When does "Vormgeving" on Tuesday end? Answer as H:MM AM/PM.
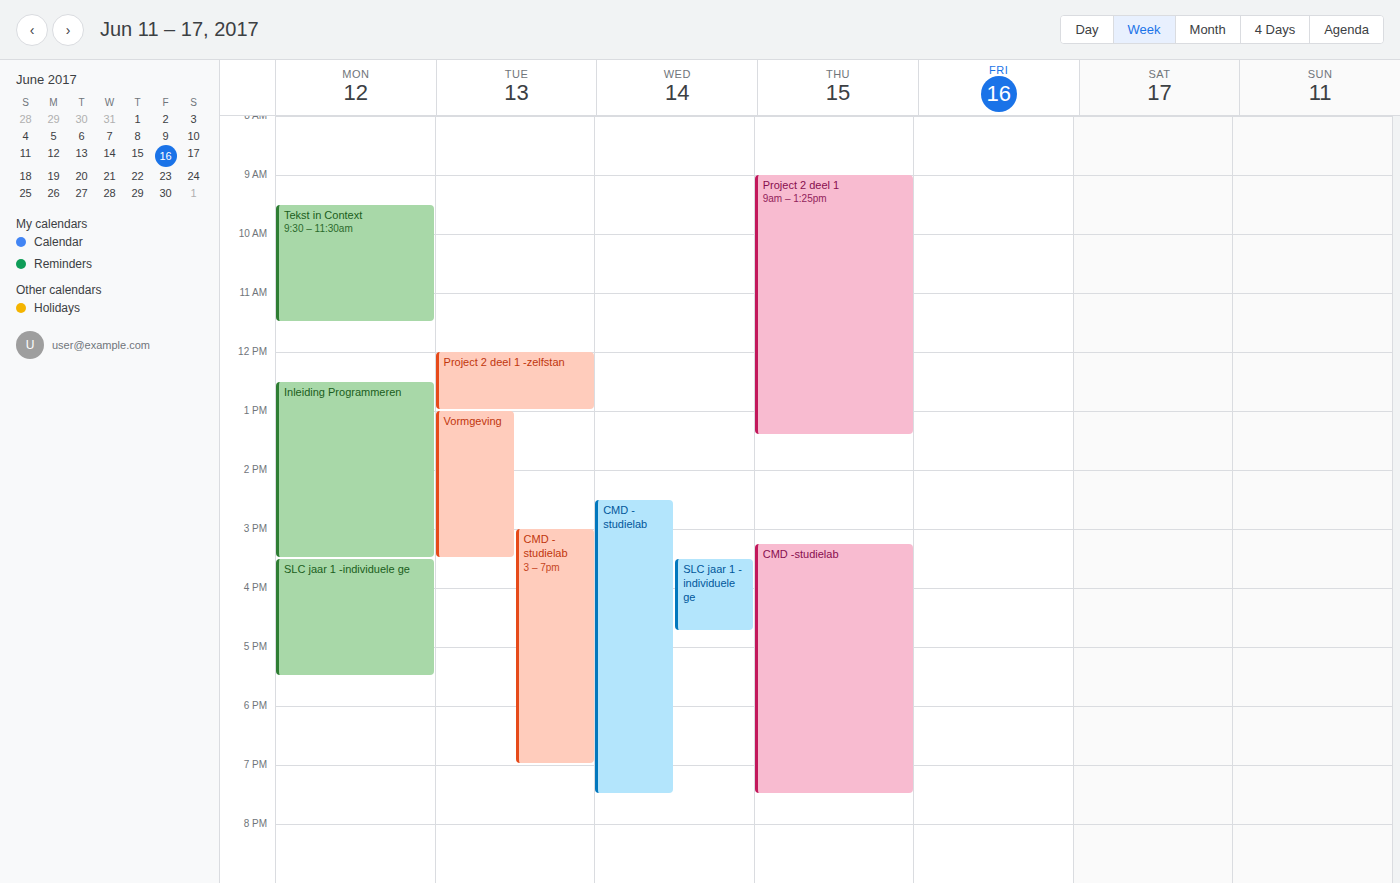
3:30 PM